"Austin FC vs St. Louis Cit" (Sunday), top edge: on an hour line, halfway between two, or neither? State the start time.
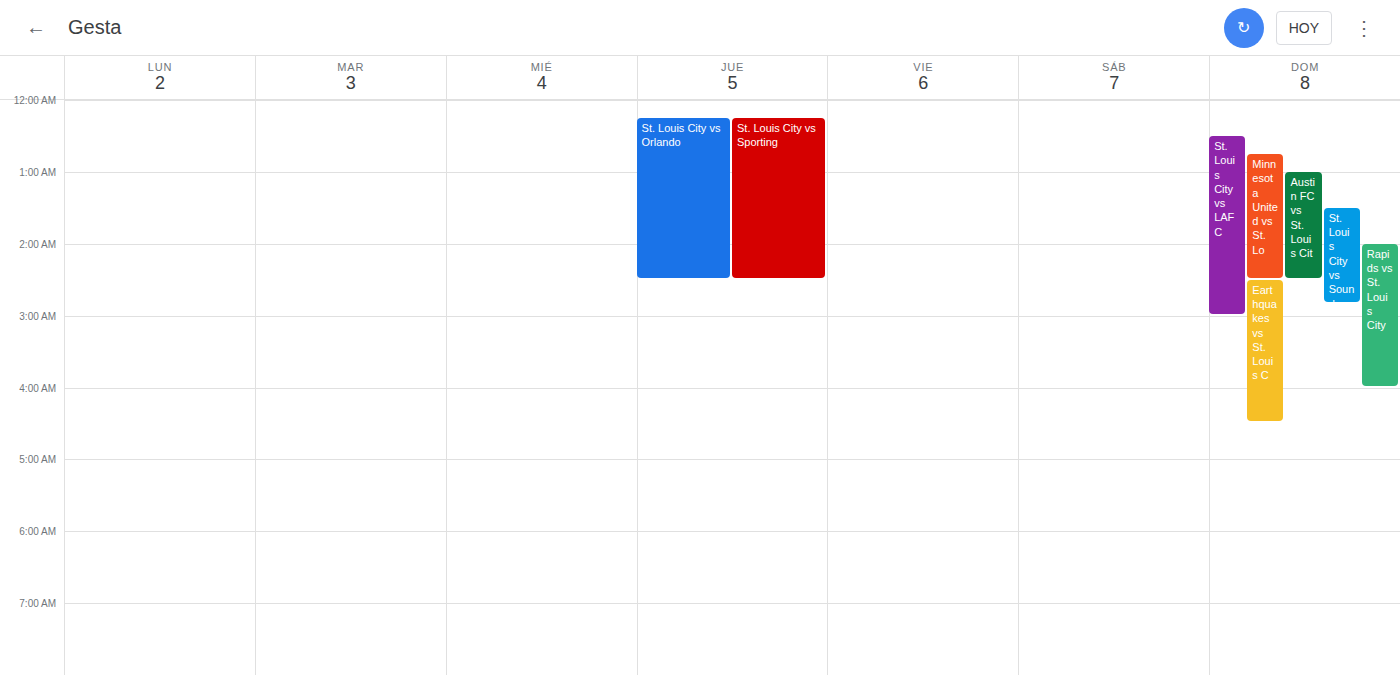
1:00 AM -- exactly on the 1 AM line.